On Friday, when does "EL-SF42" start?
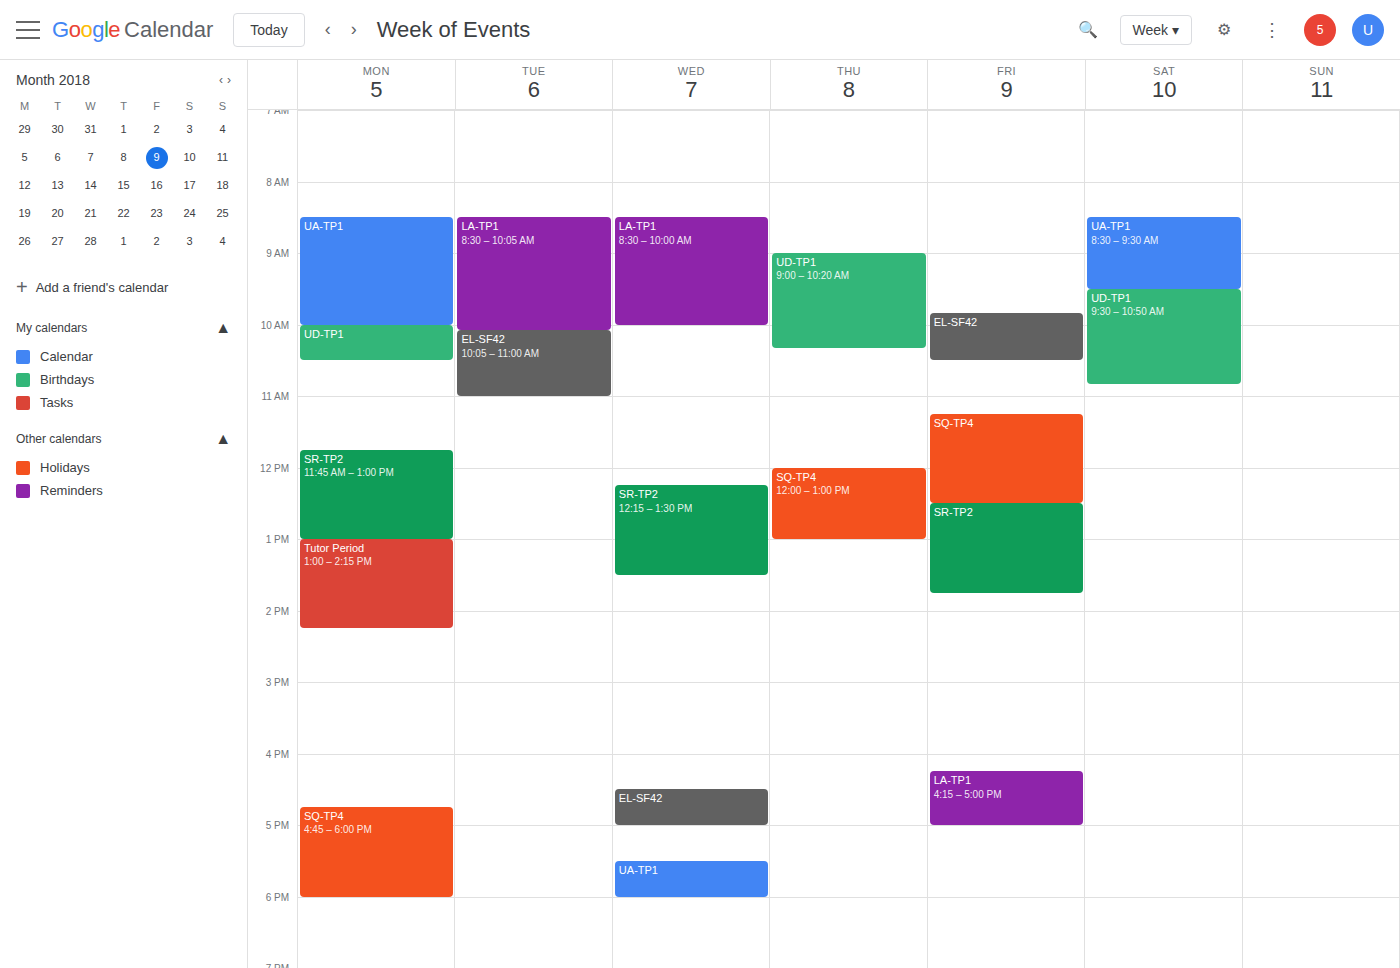
09:50